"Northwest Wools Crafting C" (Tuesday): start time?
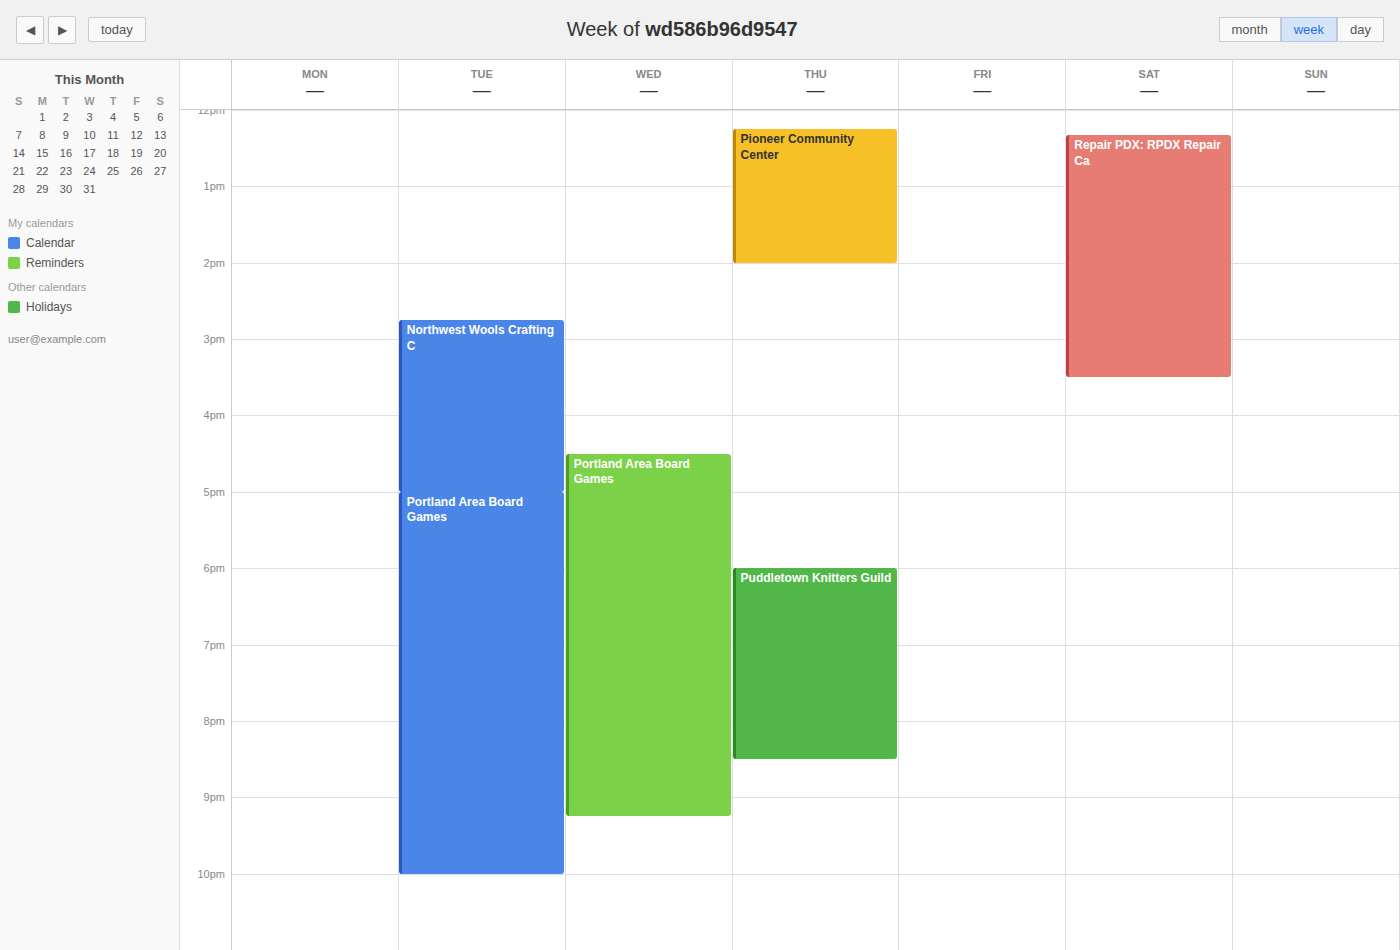
2:45 PM